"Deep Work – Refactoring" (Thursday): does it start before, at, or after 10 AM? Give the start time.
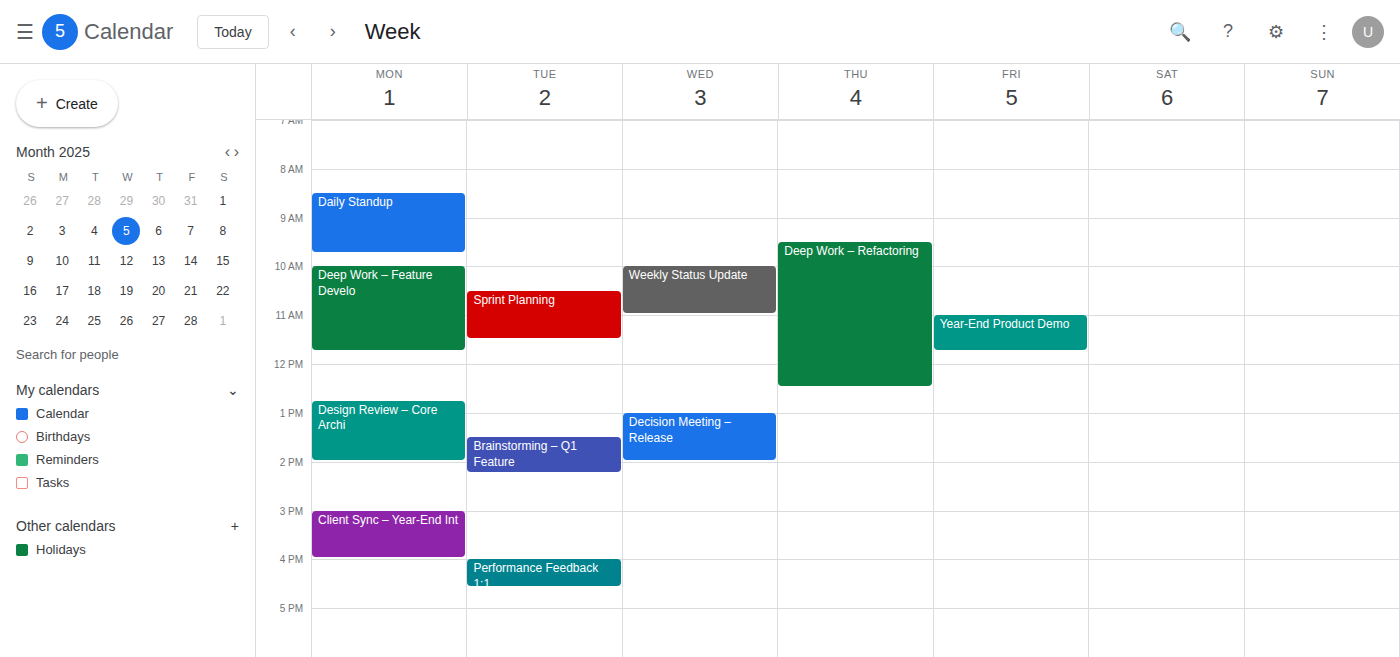
9:30 AM -- before 10 AM, 30 minutes above the 10 AM line.